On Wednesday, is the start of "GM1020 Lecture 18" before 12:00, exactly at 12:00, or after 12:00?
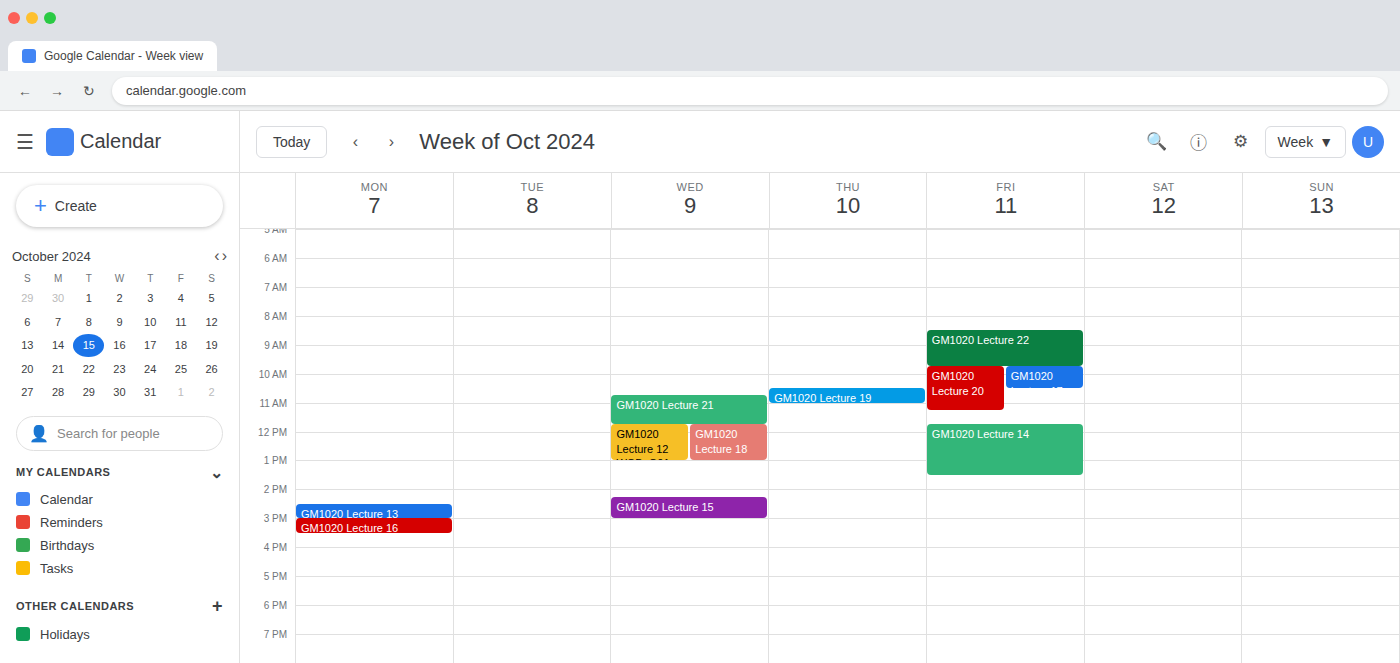
11:45 -- before 12:00, 15 minutes above the 12:00 line.